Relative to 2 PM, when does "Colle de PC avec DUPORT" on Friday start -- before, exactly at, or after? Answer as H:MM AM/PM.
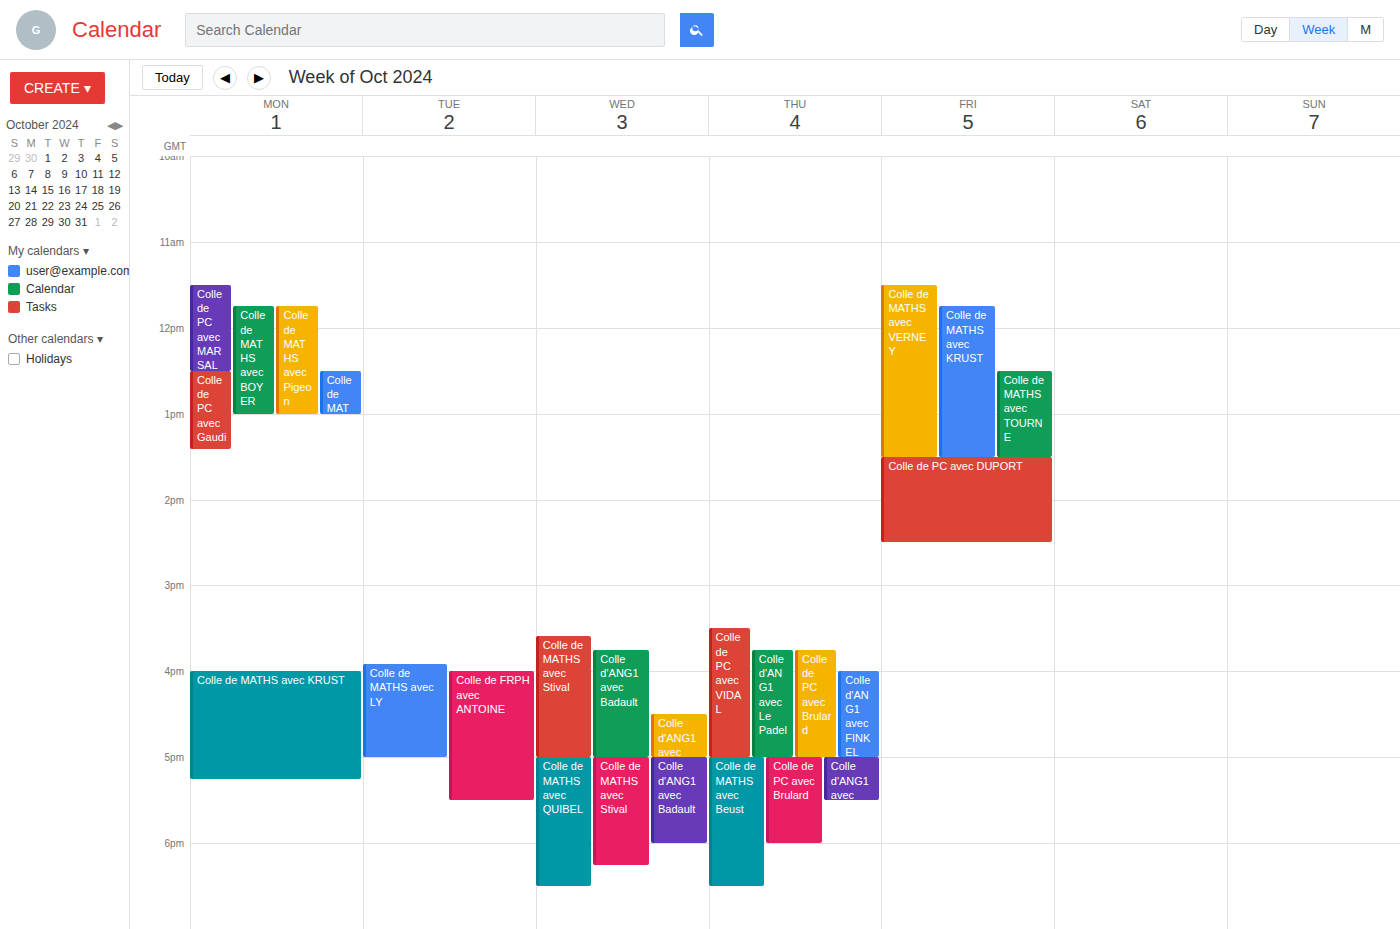
1:30 PM -- before 2 PM, 30 minutes above the 2 PM line.